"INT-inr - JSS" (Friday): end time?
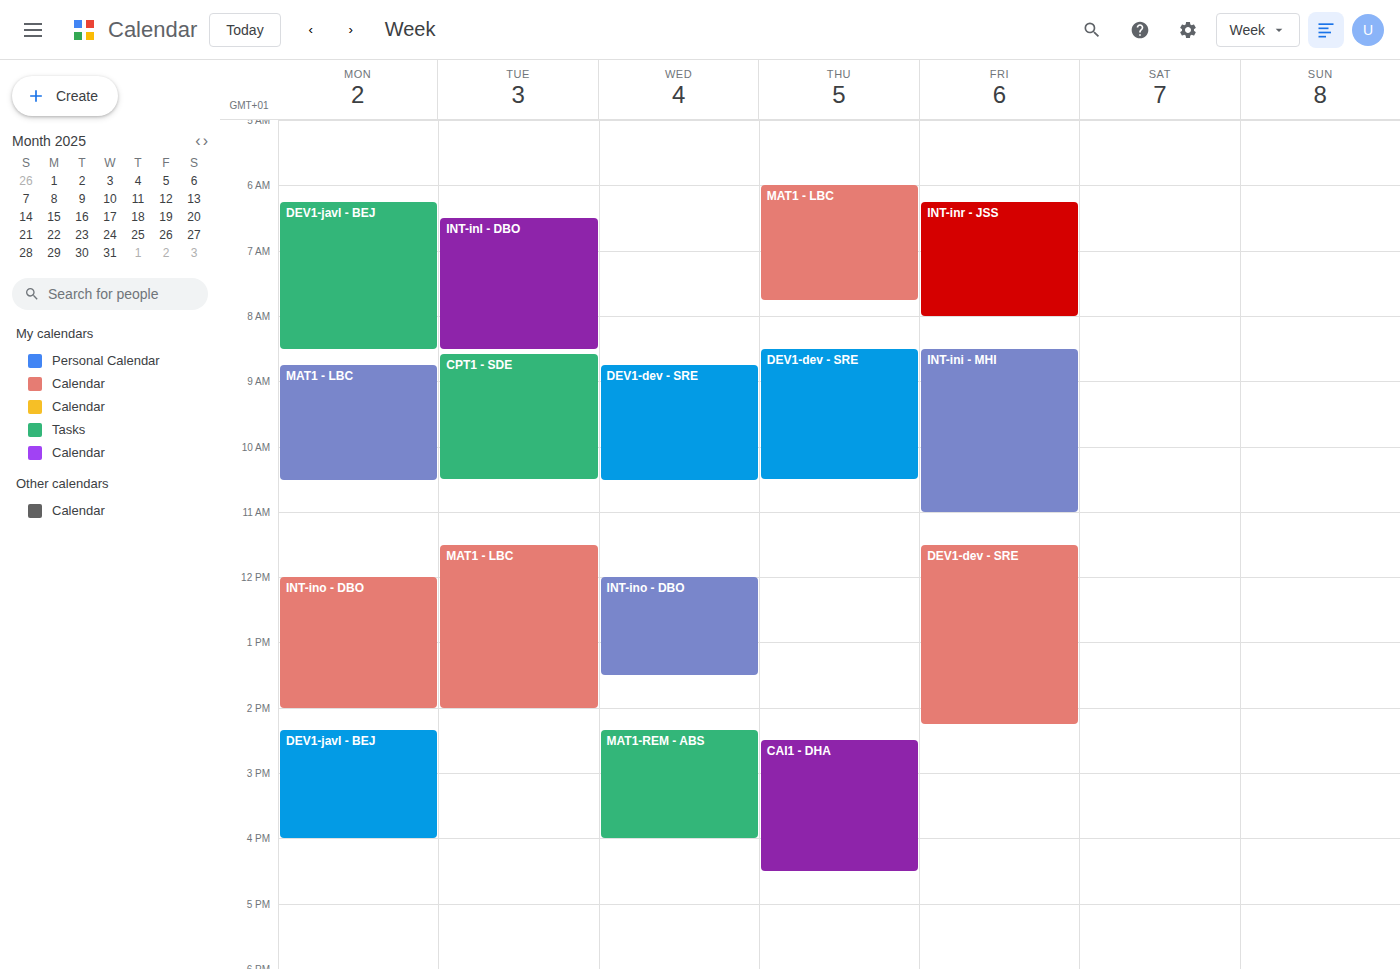
8:00 AM